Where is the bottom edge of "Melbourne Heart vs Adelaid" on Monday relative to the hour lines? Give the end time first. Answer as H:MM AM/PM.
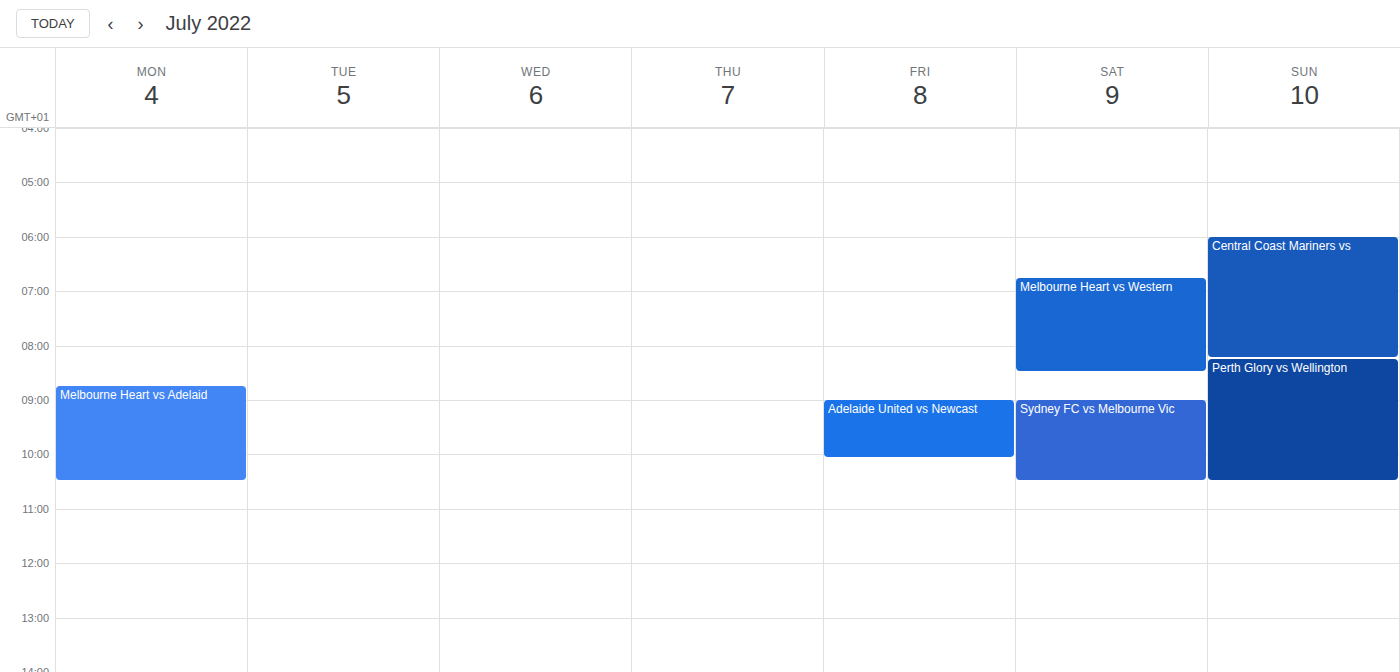
10:30 AM -- halfway between the 10 AM and 11 AM lines.